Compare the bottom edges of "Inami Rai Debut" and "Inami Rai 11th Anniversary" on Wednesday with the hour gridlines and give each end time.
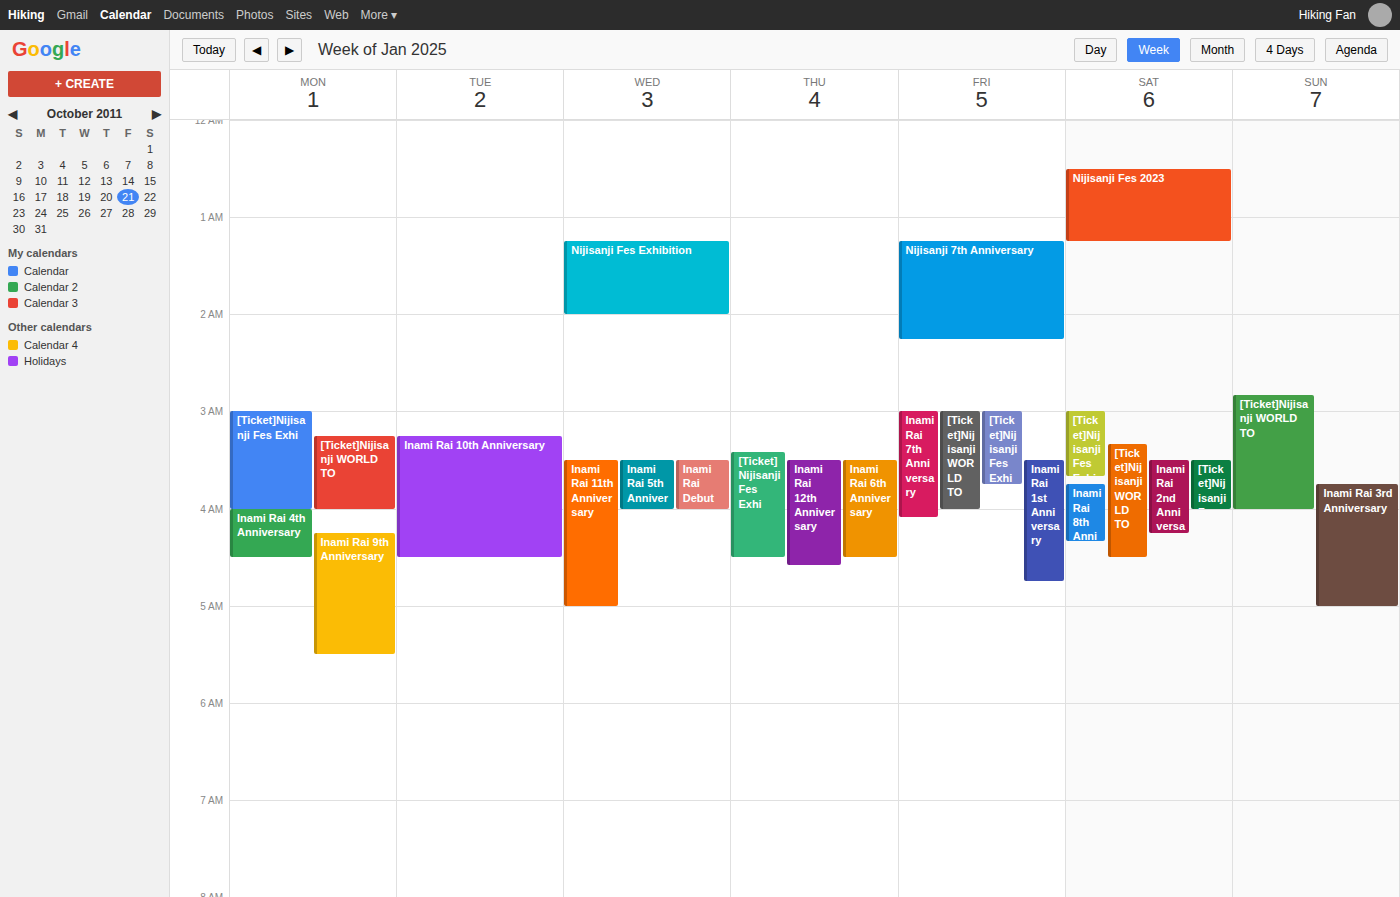
"Inami Rai Debut": 4:00 AM, exactly on the 4 AM line. "Inami Rai 11th Anniversary": 5:00 AM, exactly on the 5 AM line.